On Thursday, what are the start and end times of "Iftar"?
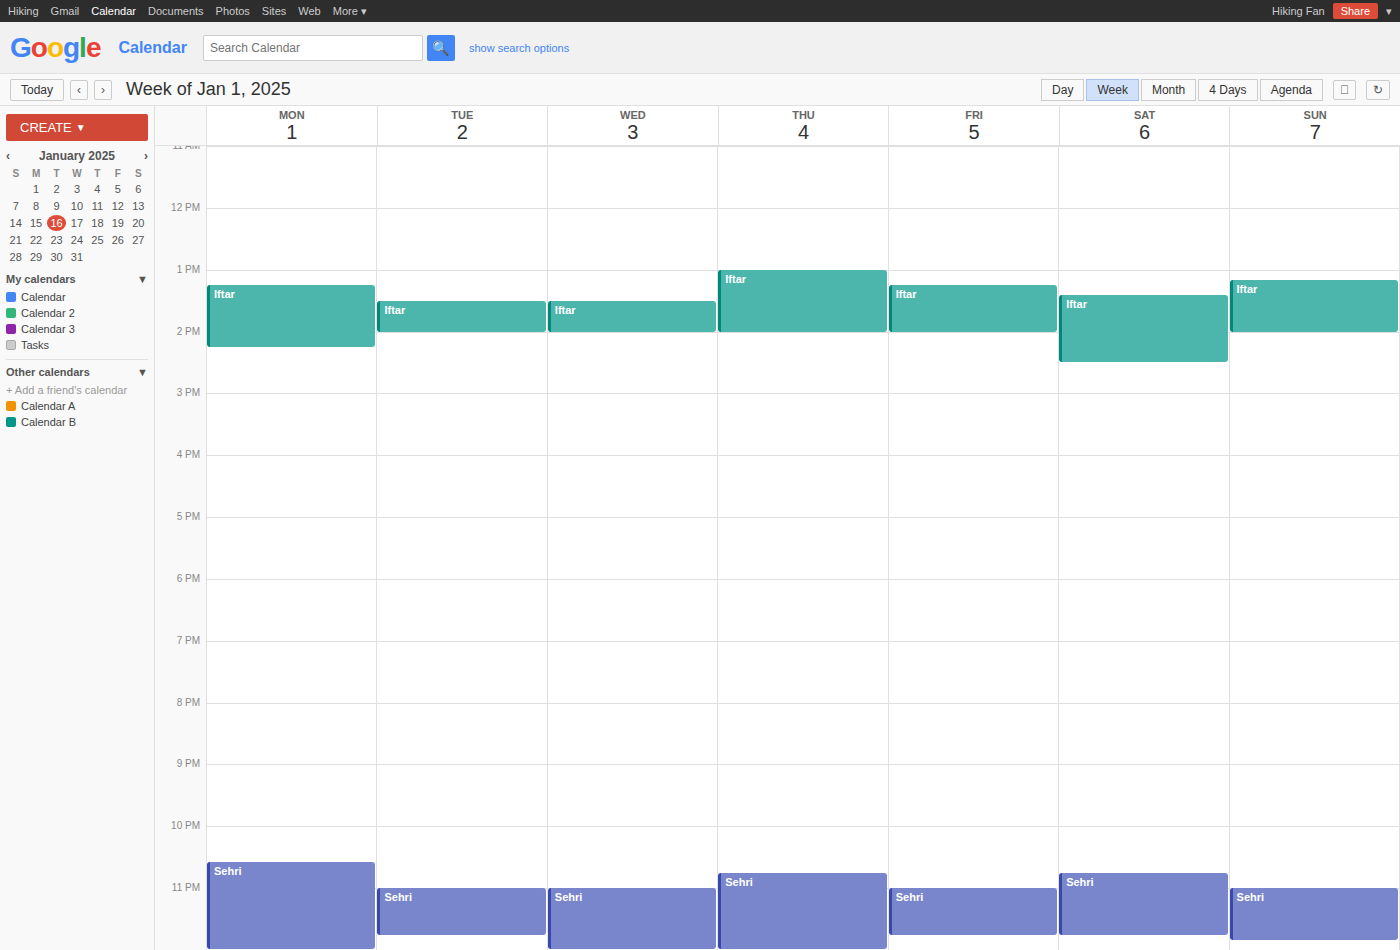
1:00 PM to 2:00 PM